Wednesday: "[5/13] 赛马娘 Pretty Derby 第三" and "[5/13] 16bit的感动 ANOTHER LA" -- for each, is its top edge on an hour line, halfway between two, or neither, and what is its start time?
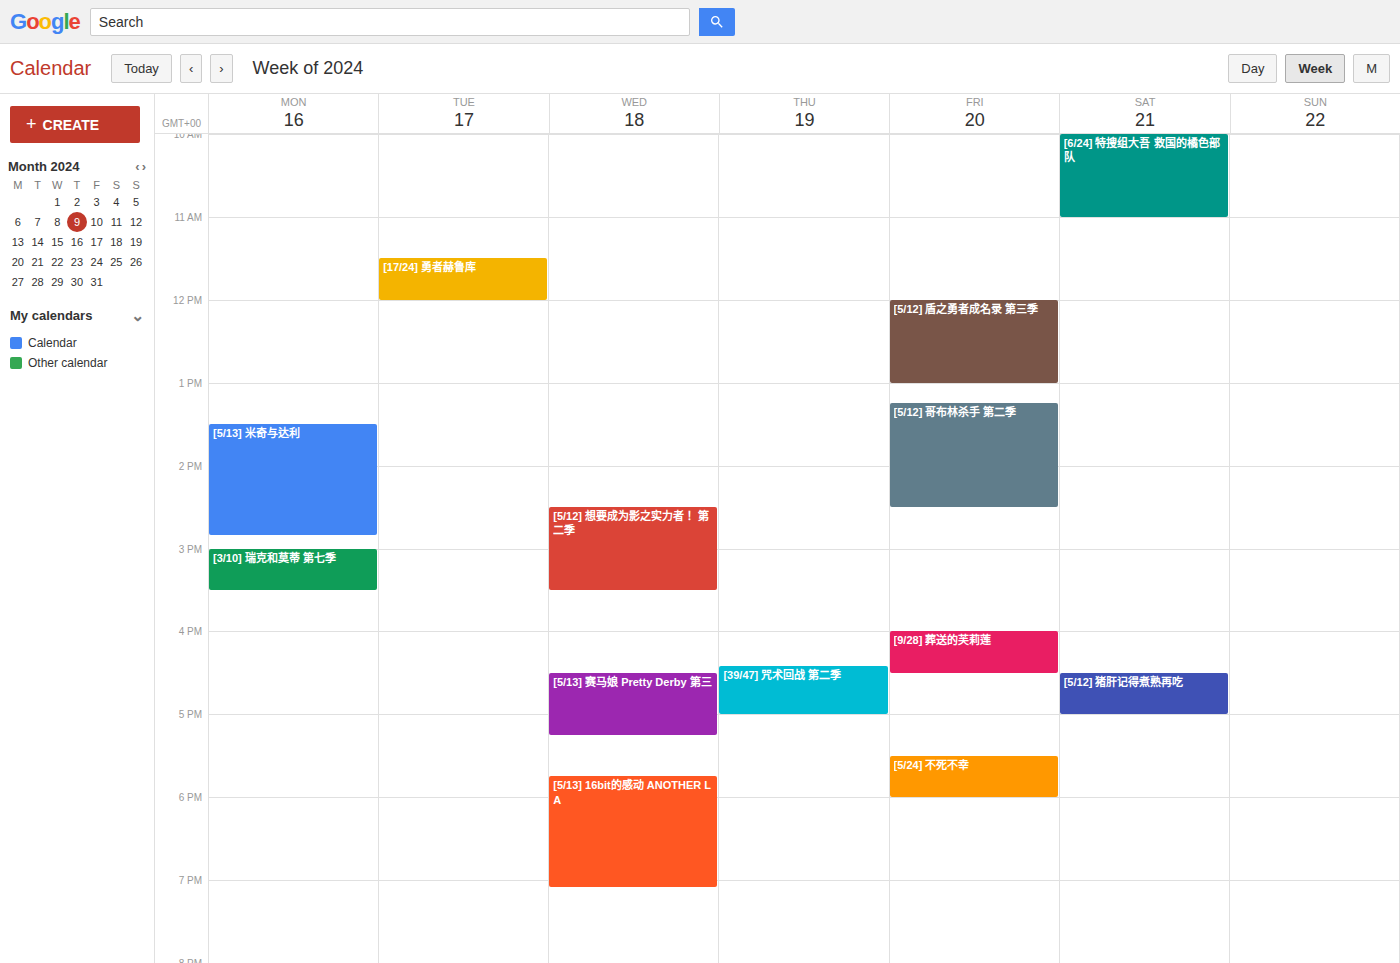
"[5/13] 赛马娘 Pretty Derby 第三": 4:30 PM, halfway between the 4 PM and 5 PM lines. "[5/13] 16bit的感动 ANOTHER LA": 5:45 PM, neither: three quarters of the way from the 5 PM line to the 6 PM line.